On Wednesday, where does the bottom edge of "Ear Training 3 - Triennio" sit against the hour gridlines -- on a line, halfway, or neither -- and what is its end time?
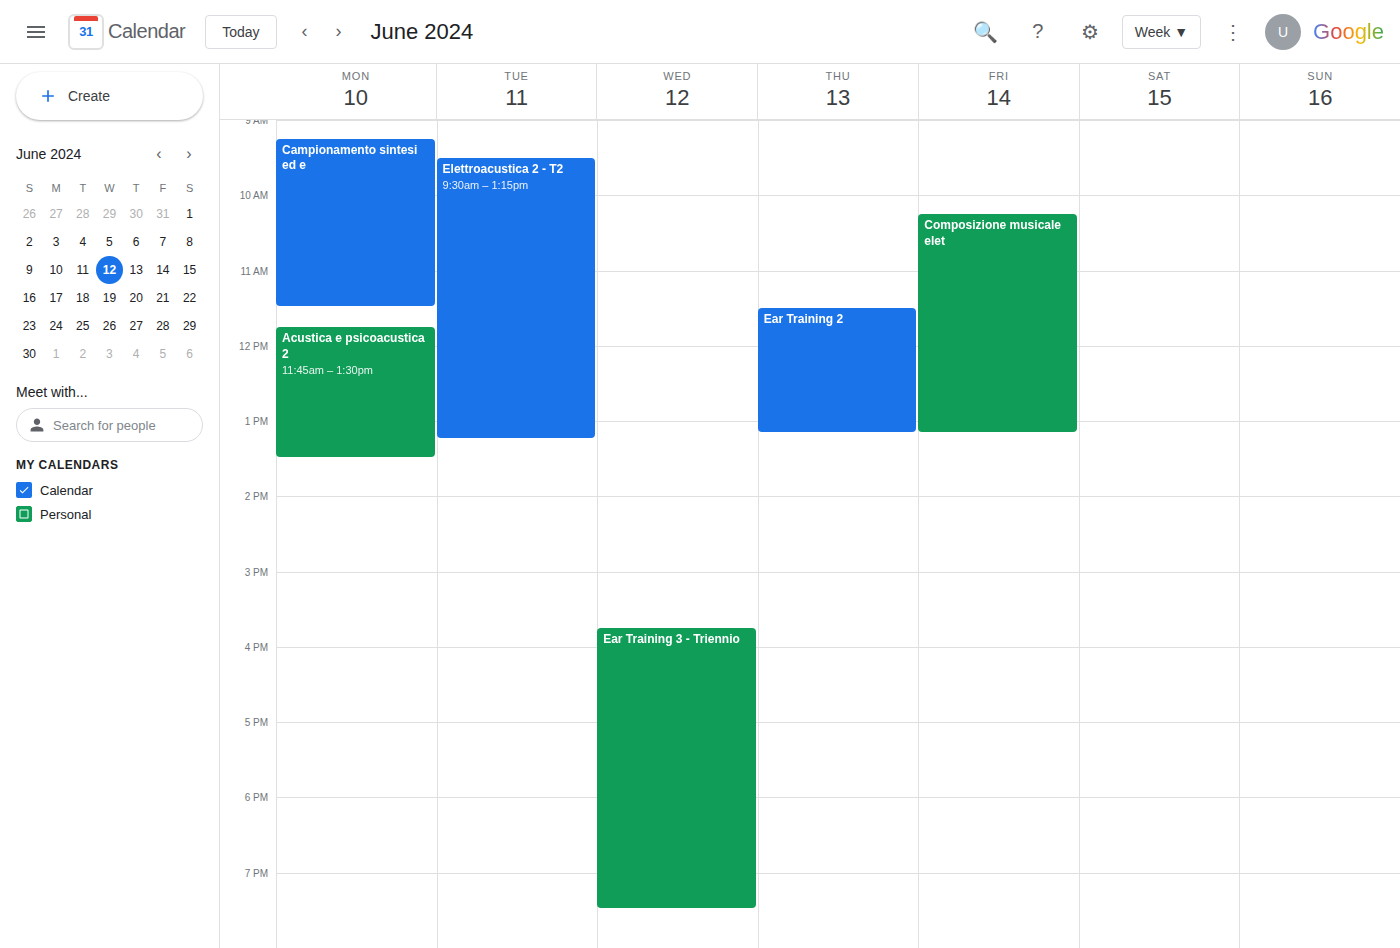
7:30 PM -- halfway between the 7 PM and 8 PM lines.